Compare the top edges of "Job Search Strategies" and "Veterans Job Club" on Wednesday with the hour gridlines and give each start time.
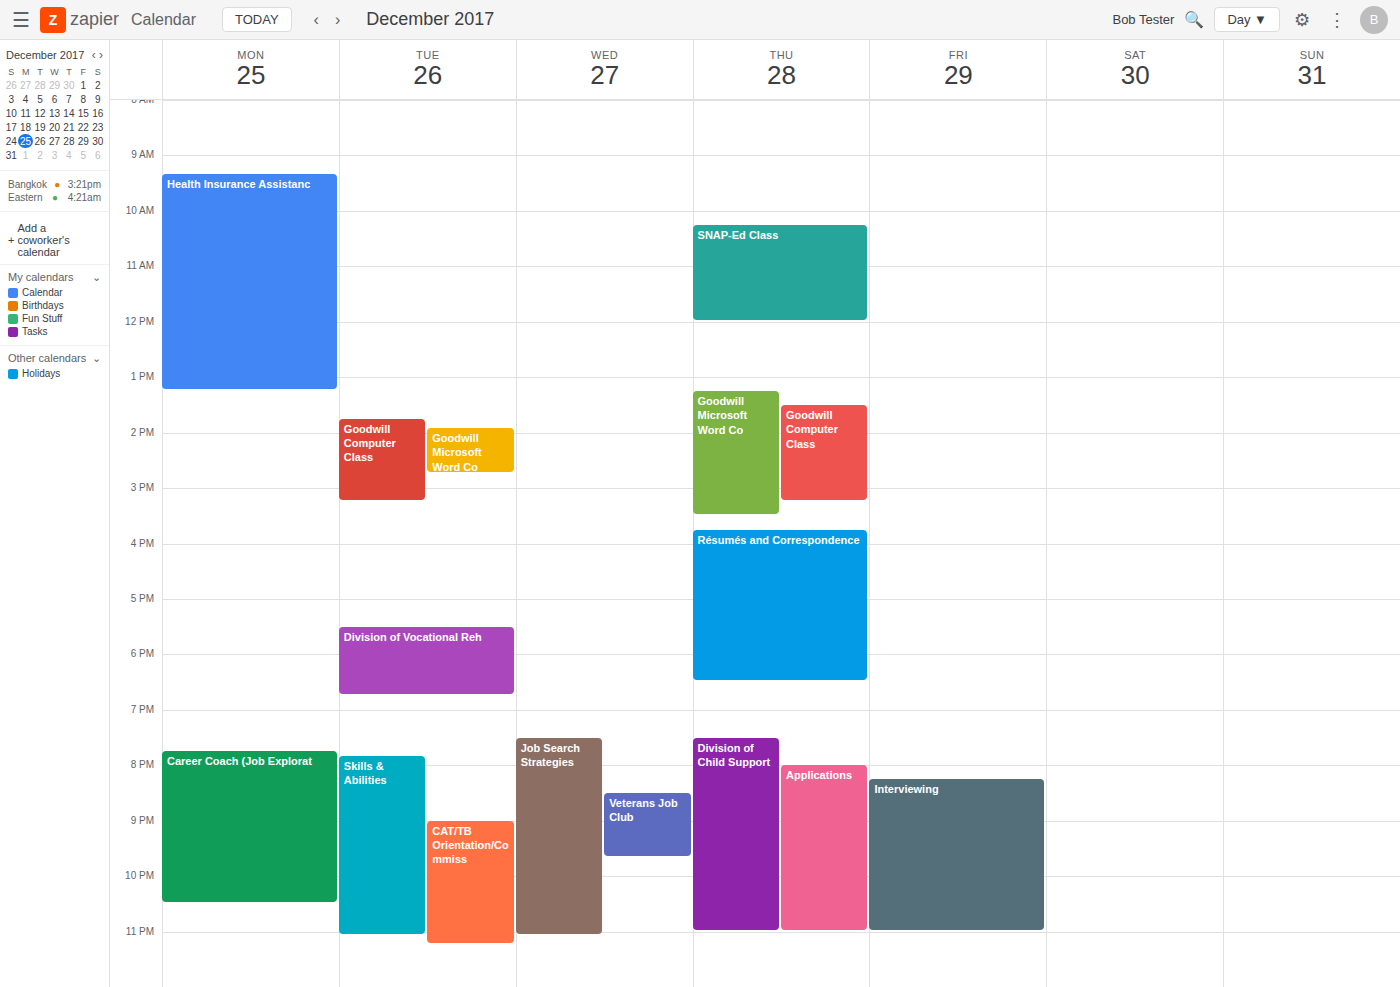
"Job Search Strategies": 7:30 PM, halfway between the 7 PM and 8 PM lines. "Veterans Job Club": 8:30 PM, halfway between the 8 PM and 9 PM lines.